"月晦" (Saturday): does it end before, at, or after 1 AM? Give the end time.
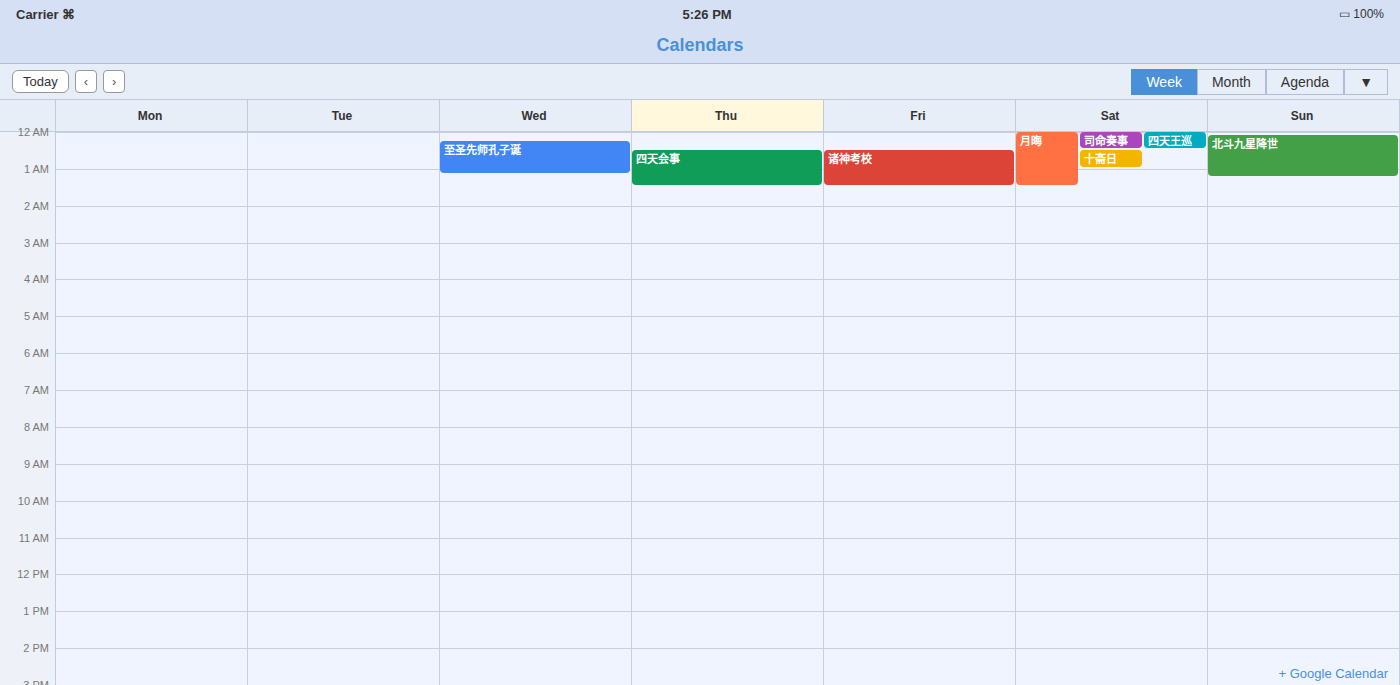
1:30 AM -- after 1 AM, 30 minutes below the 1 AM line.